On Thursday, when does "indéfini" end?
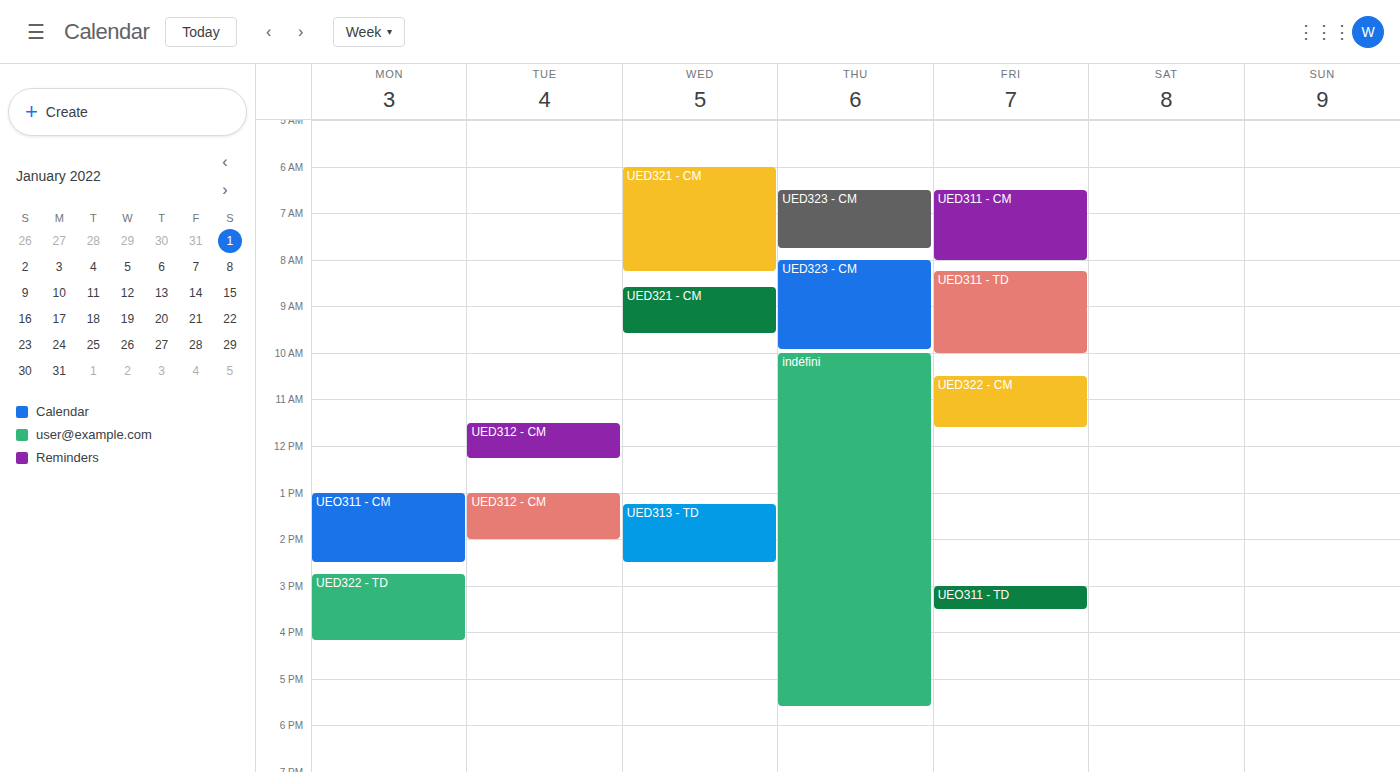
5:35 PM